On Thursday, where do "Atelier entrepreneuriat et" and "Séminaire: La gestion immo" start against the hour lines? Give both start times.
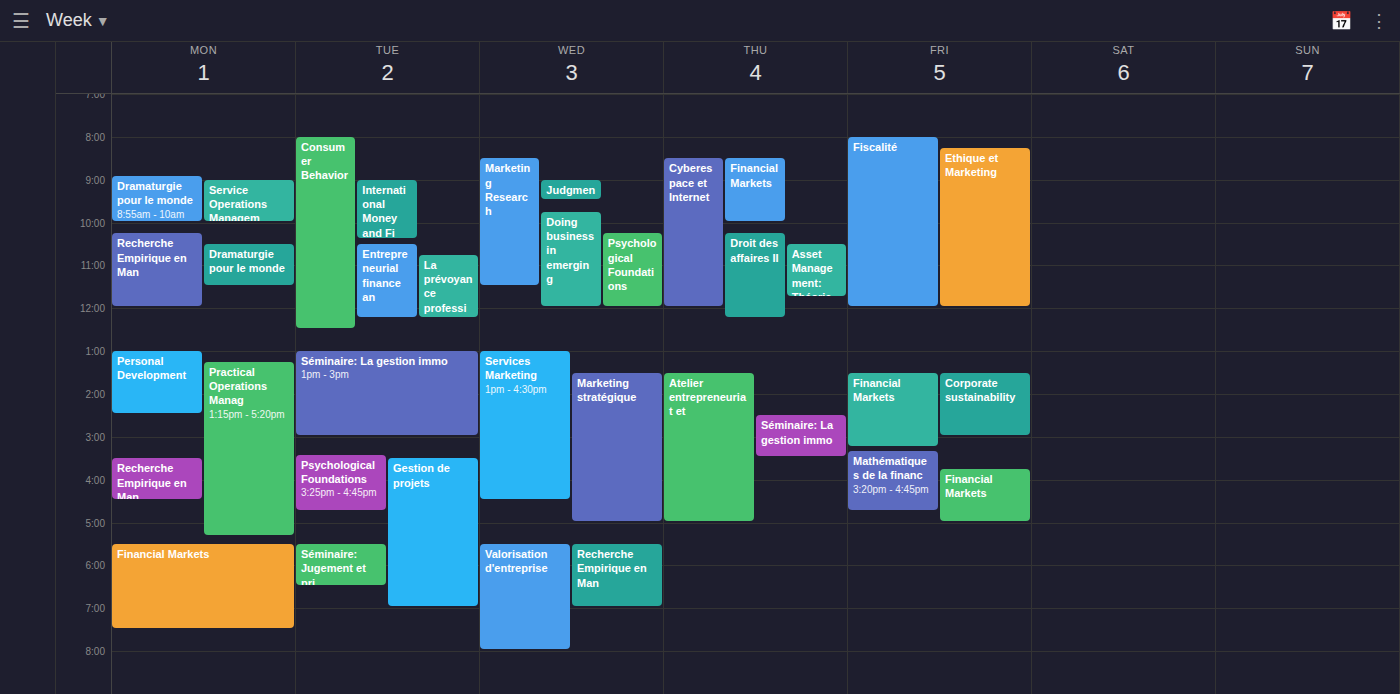
"Atelier entrepreneuriat et": 1:30 PM, halfway between the 1 PM and 2 PM lines. "Séminaire: La gestion immo": 2:30 PM, halfway between the 2 PM and 3 PM lines.